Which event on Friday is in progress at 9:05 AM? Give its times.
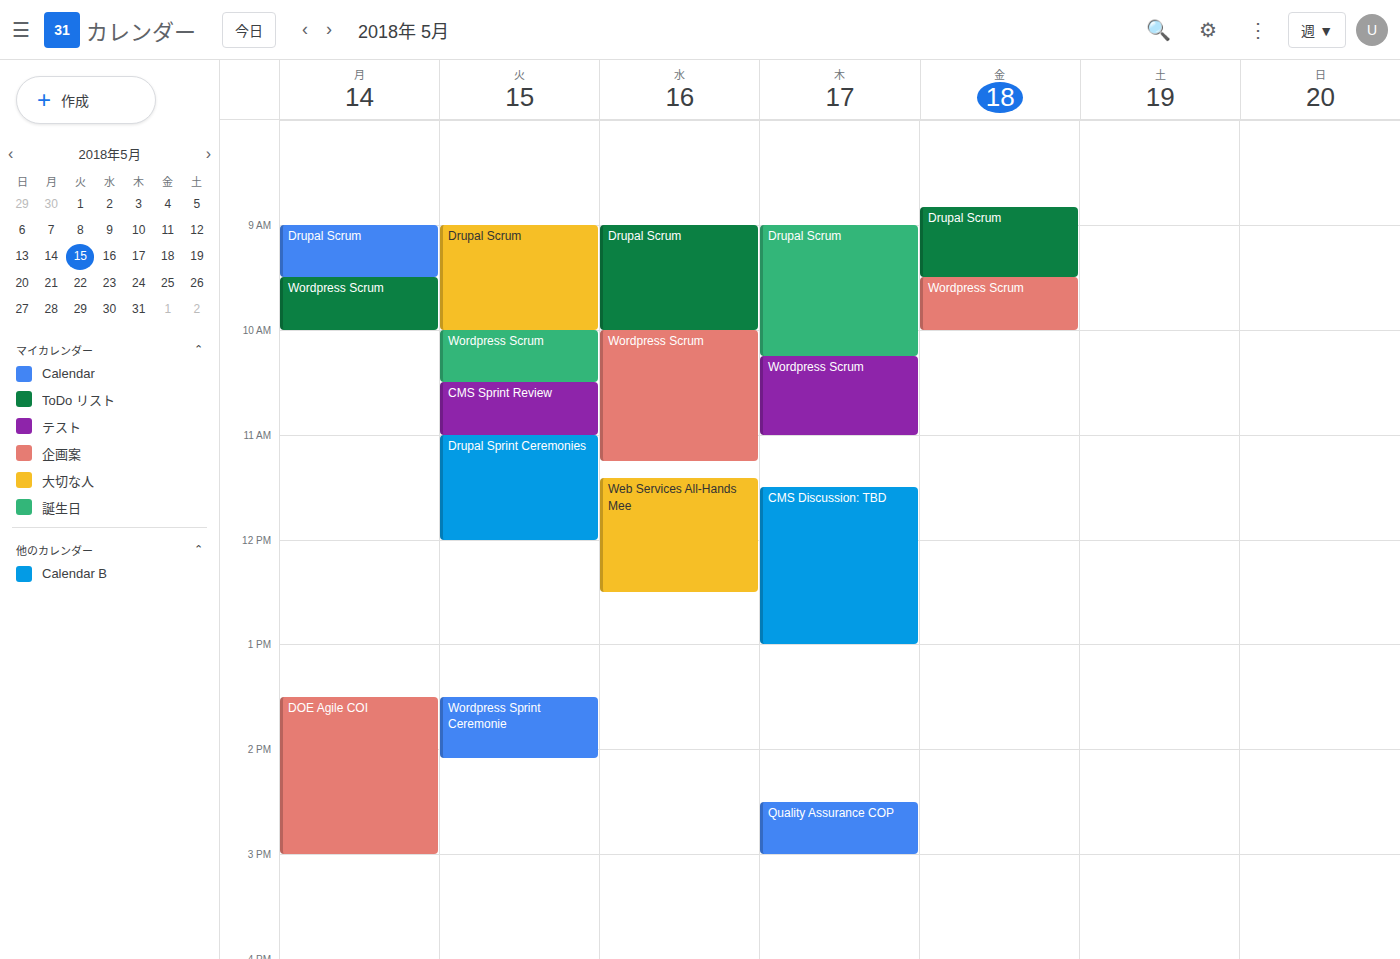
"Drupal Scrum", 8:50 AM to 9:30 AM